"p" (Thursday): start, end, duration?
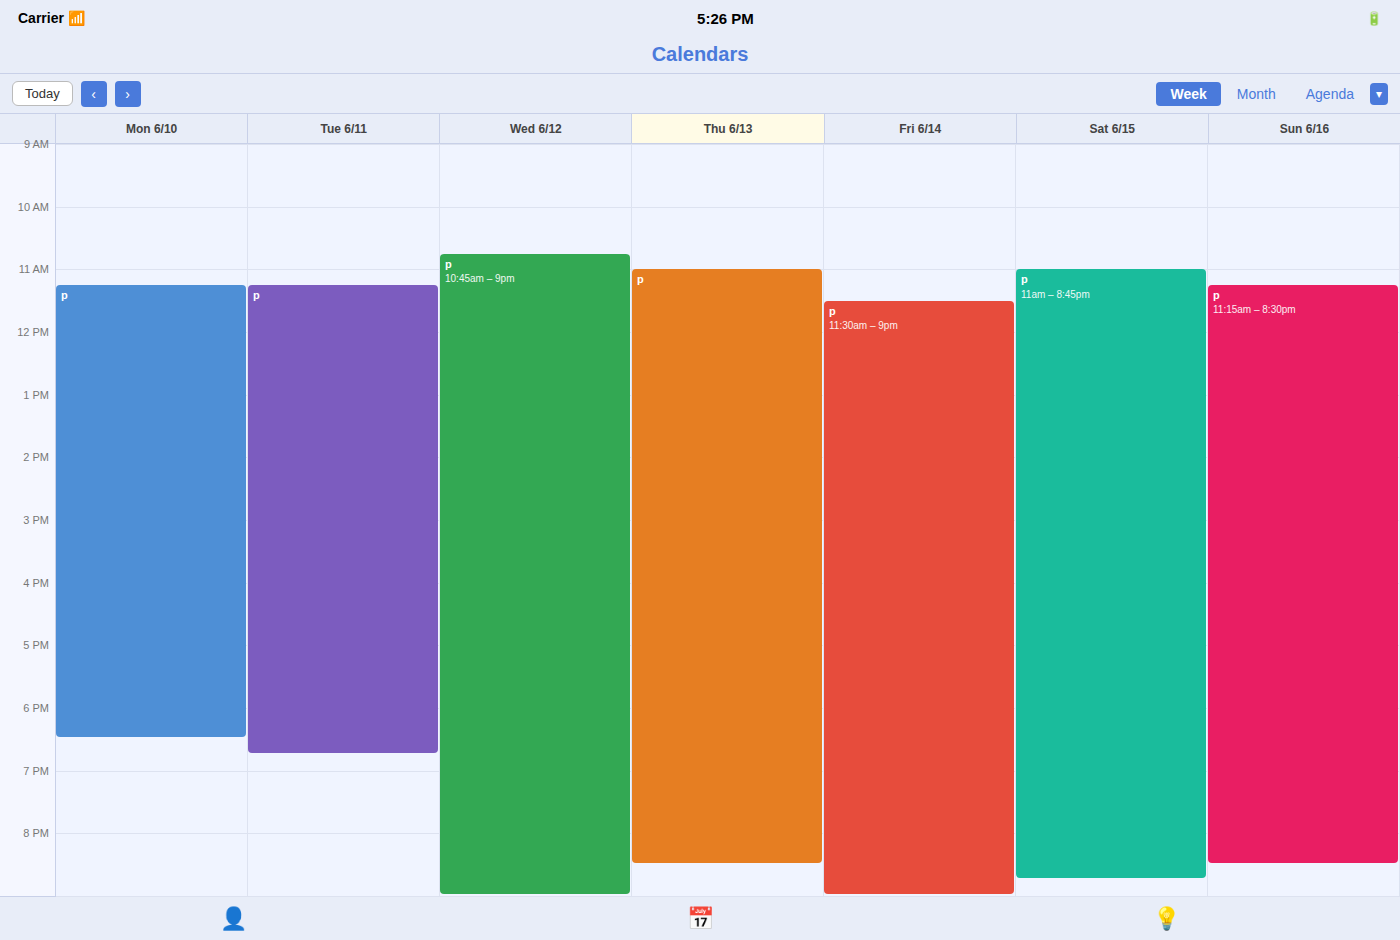
11:00 AM to 8:30 PM, 9 hours 30 minutes